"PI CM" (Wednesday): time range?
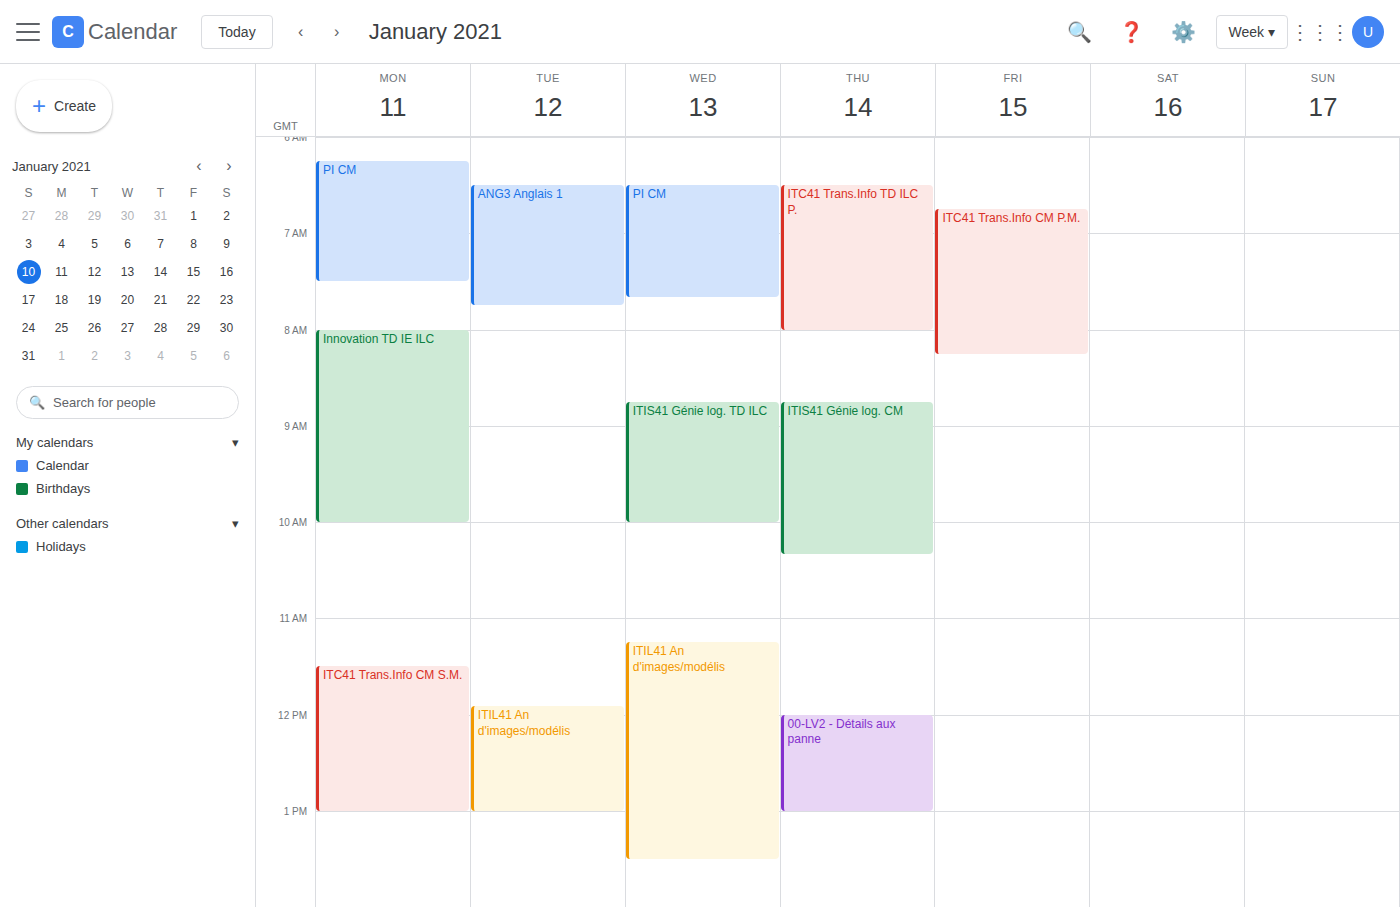
6:30 AM to 7:40 AM